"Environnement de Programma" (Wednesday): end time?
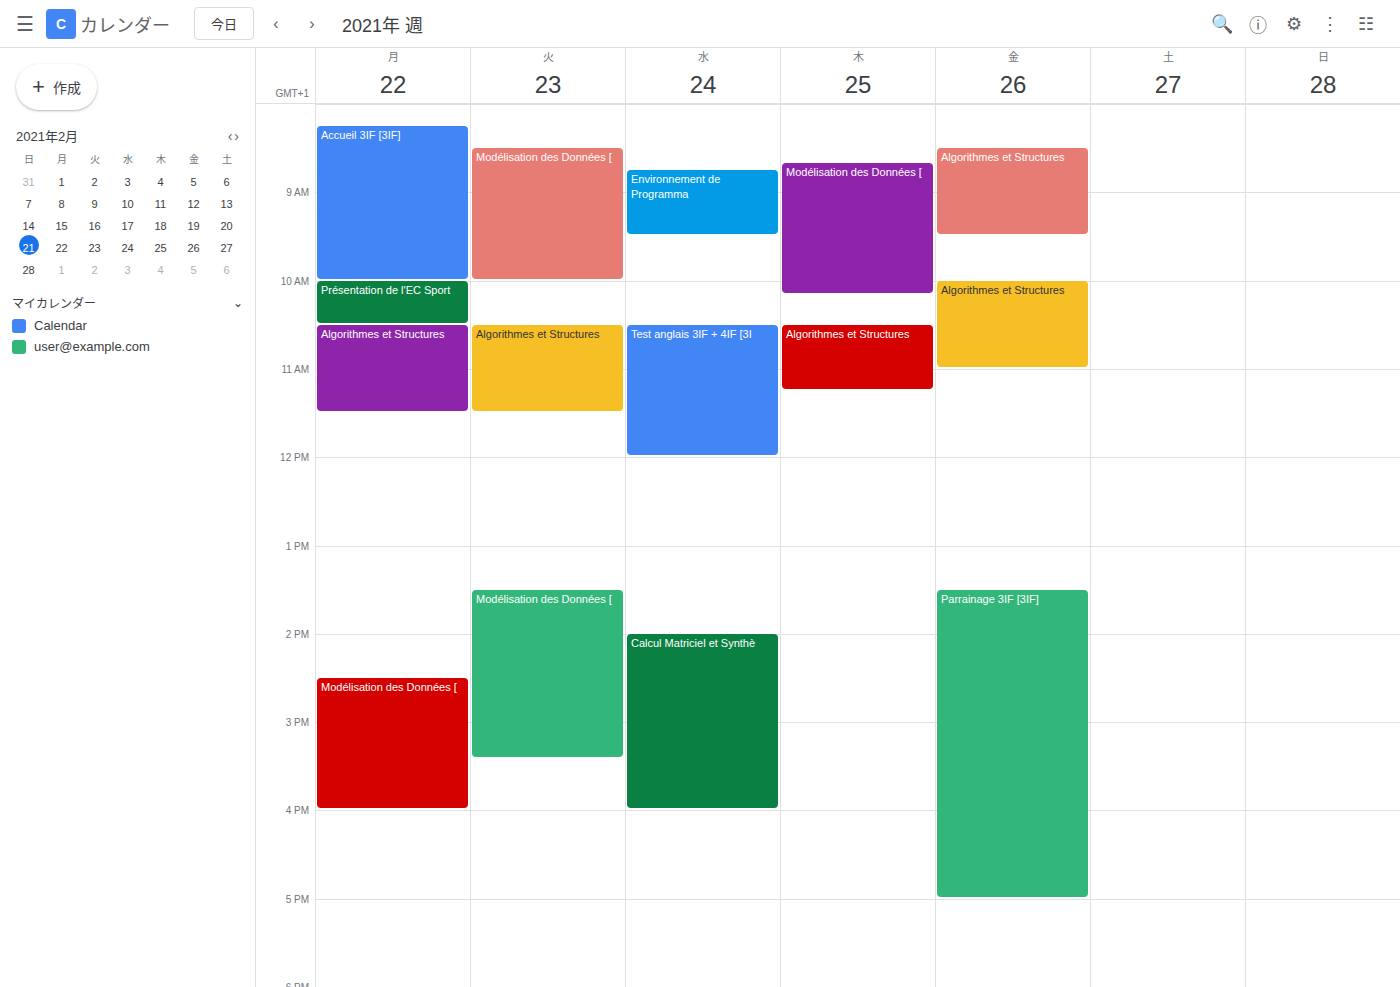
9:30 AM